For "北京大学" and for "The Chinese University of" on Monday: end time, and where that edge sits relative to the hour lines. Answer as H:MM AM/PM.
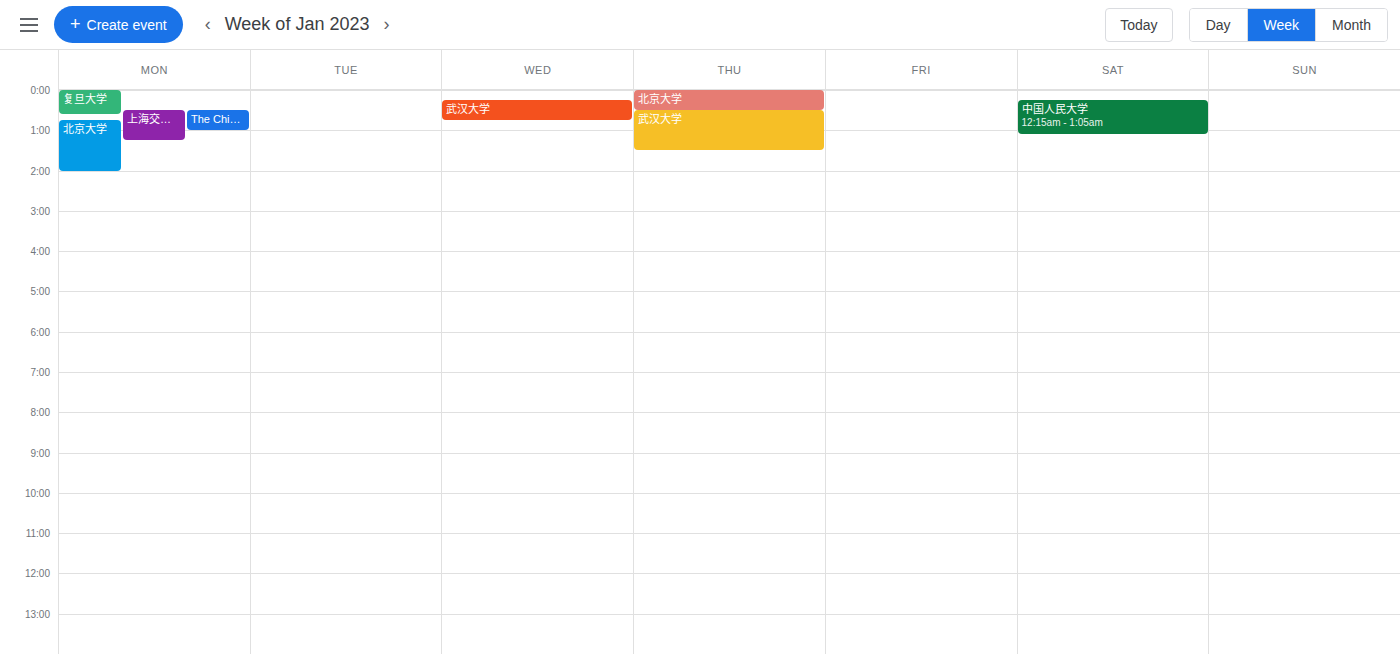
"北京大学": 2:00 AM, exactly on the 2 AM line. "The Chinese University of": 1:00 AM, exactly on the 1 AM line.